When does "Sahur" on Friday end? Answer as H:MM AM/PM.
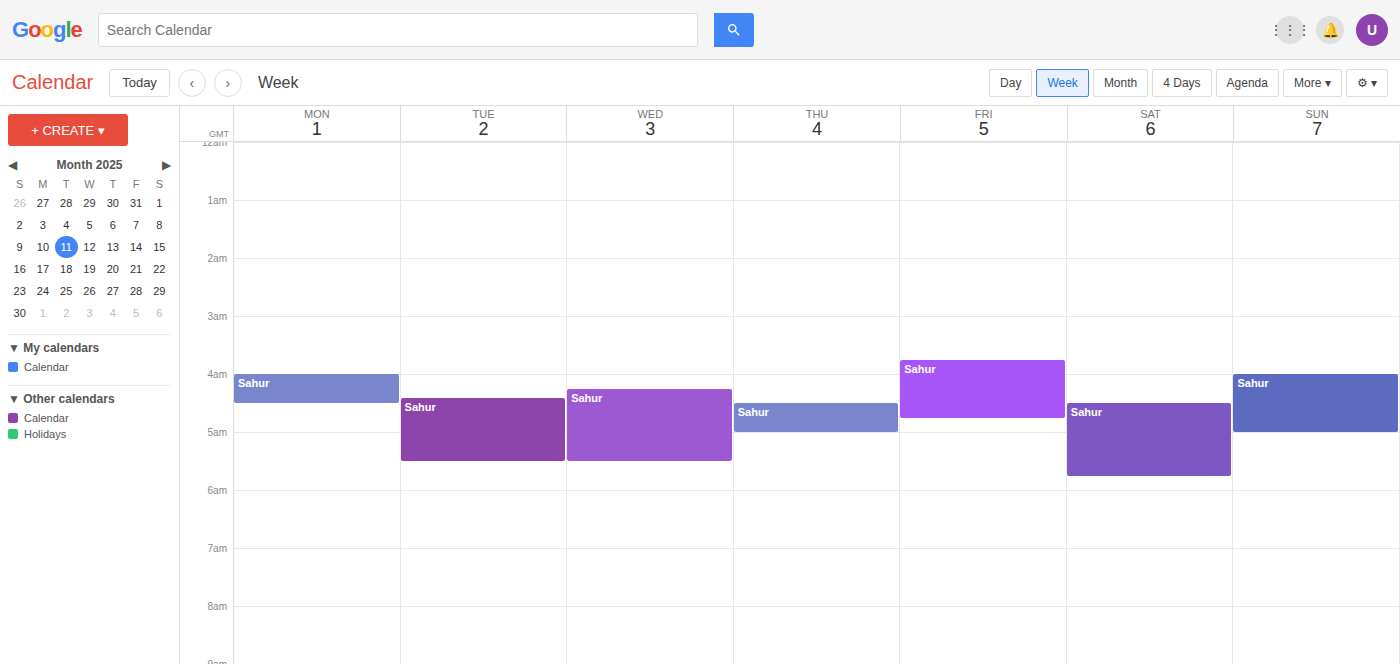
4:45 AM